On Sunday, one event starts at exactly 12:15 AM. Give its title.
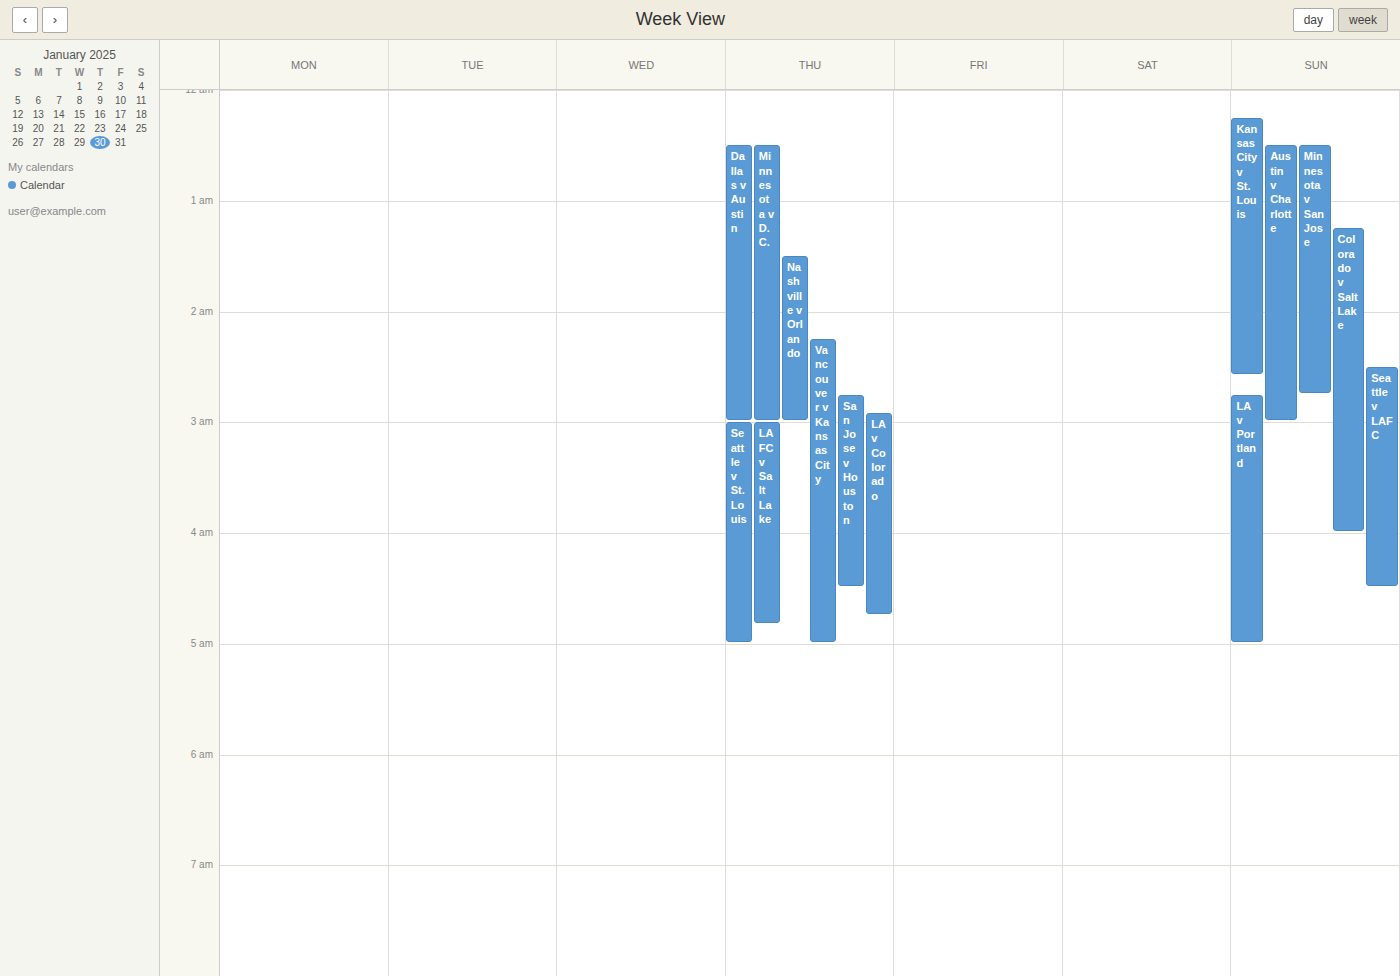
"Kansas City v St. Louis"